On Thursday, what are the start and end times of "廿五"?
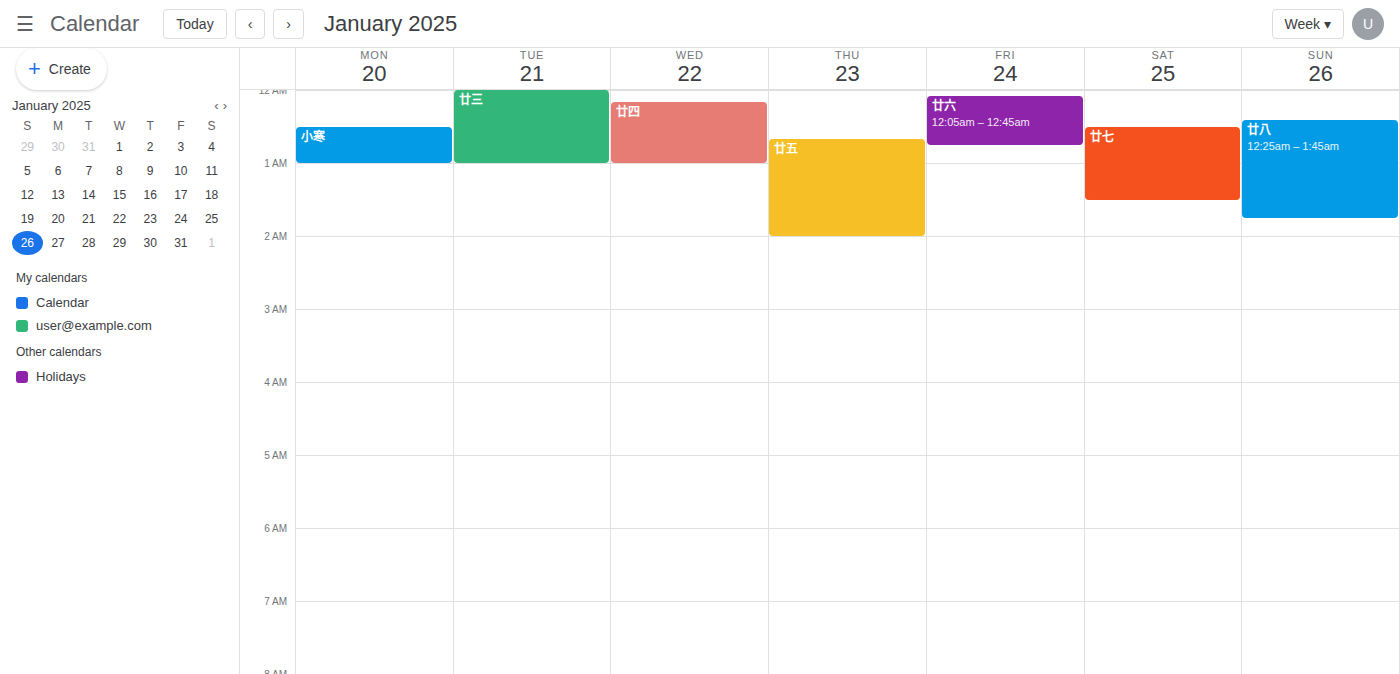
12:40 AM to 2:00 AM